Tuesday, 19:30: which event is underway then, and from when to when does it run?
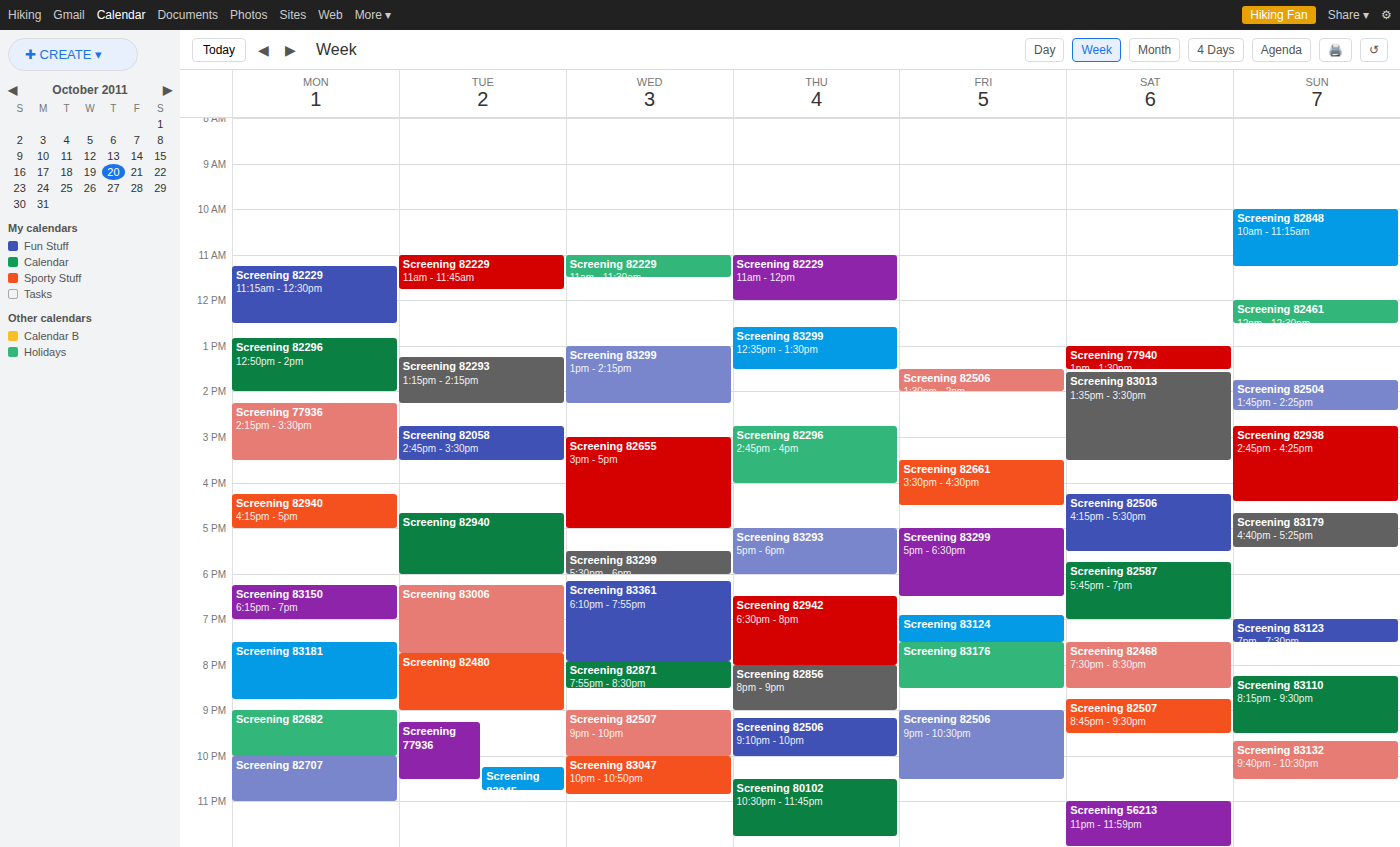
"Screening 83006", 18:15 to 19:45